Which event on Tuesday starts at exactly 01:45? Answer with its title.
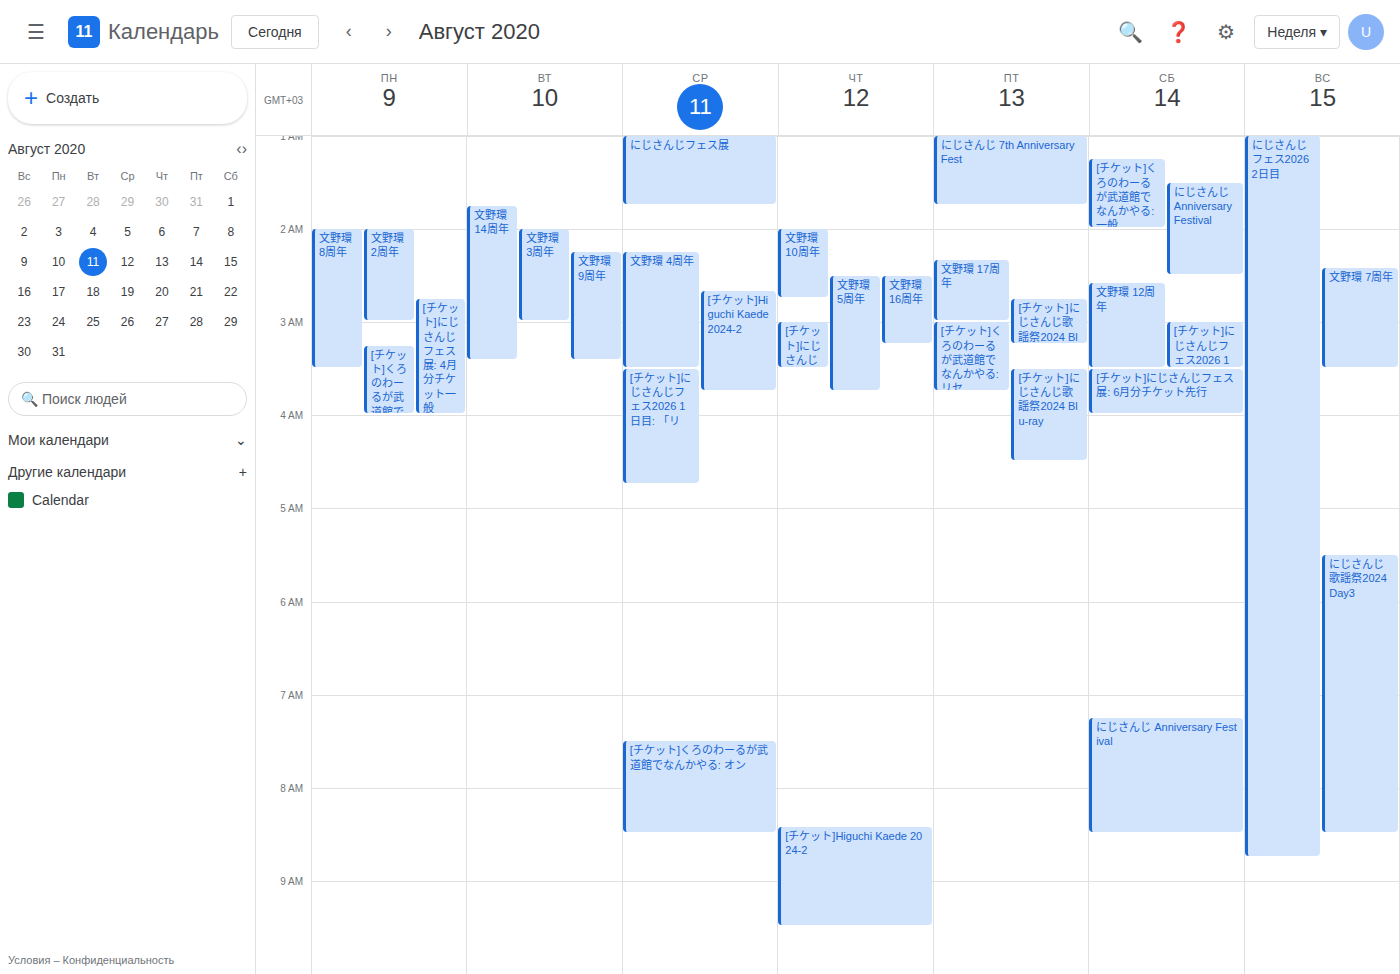
"文野環 14周年"